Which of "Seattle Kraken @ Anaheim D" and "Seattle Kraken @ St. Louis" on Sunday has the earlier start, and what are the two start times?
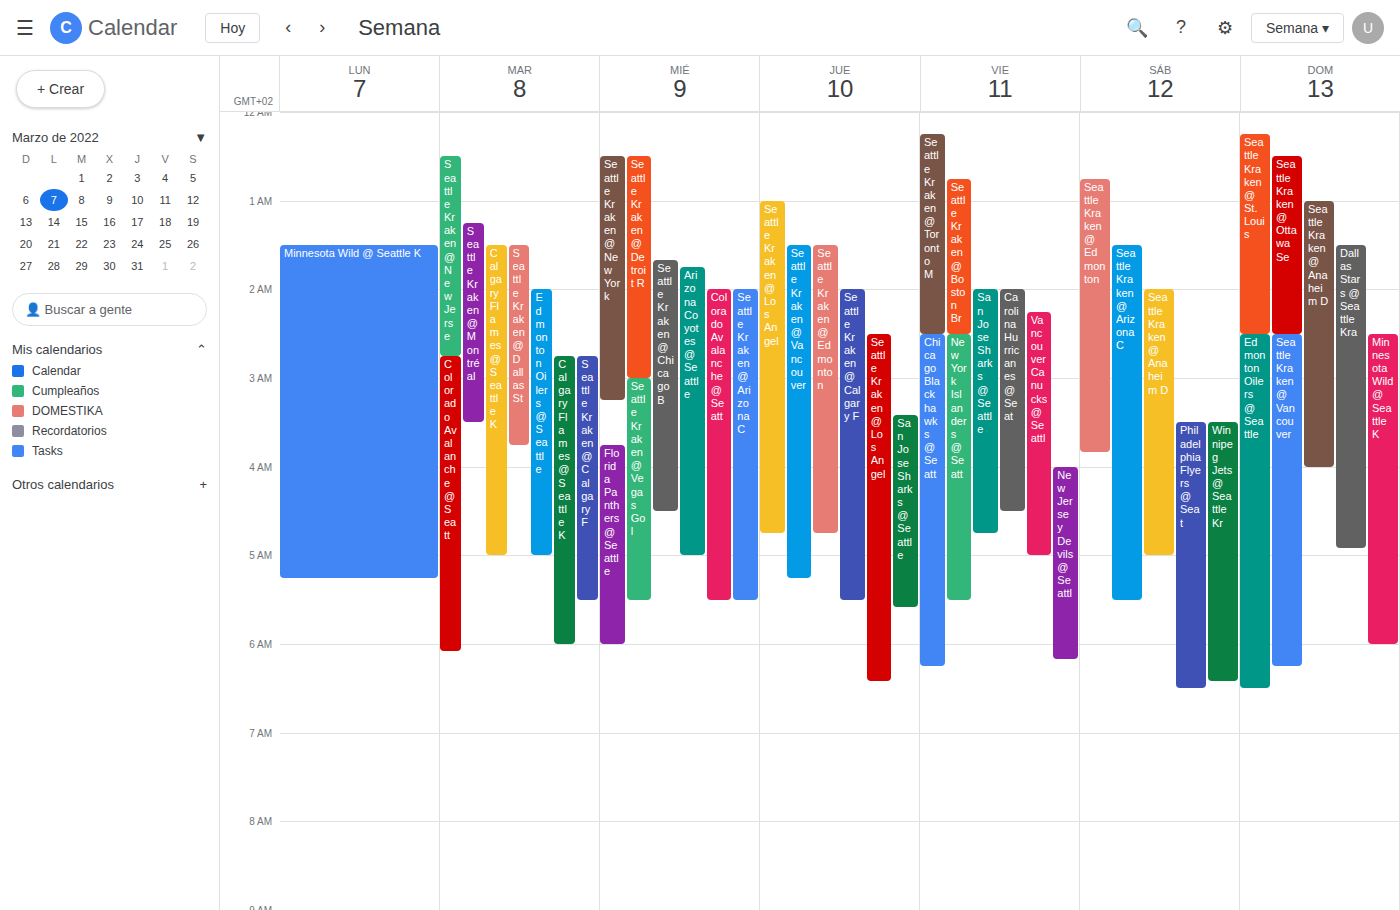
"Seattle Kraken @ St. Louis" 12:15 AM; "Seattle Kraken @ Anaheim D" 1:00 AM.